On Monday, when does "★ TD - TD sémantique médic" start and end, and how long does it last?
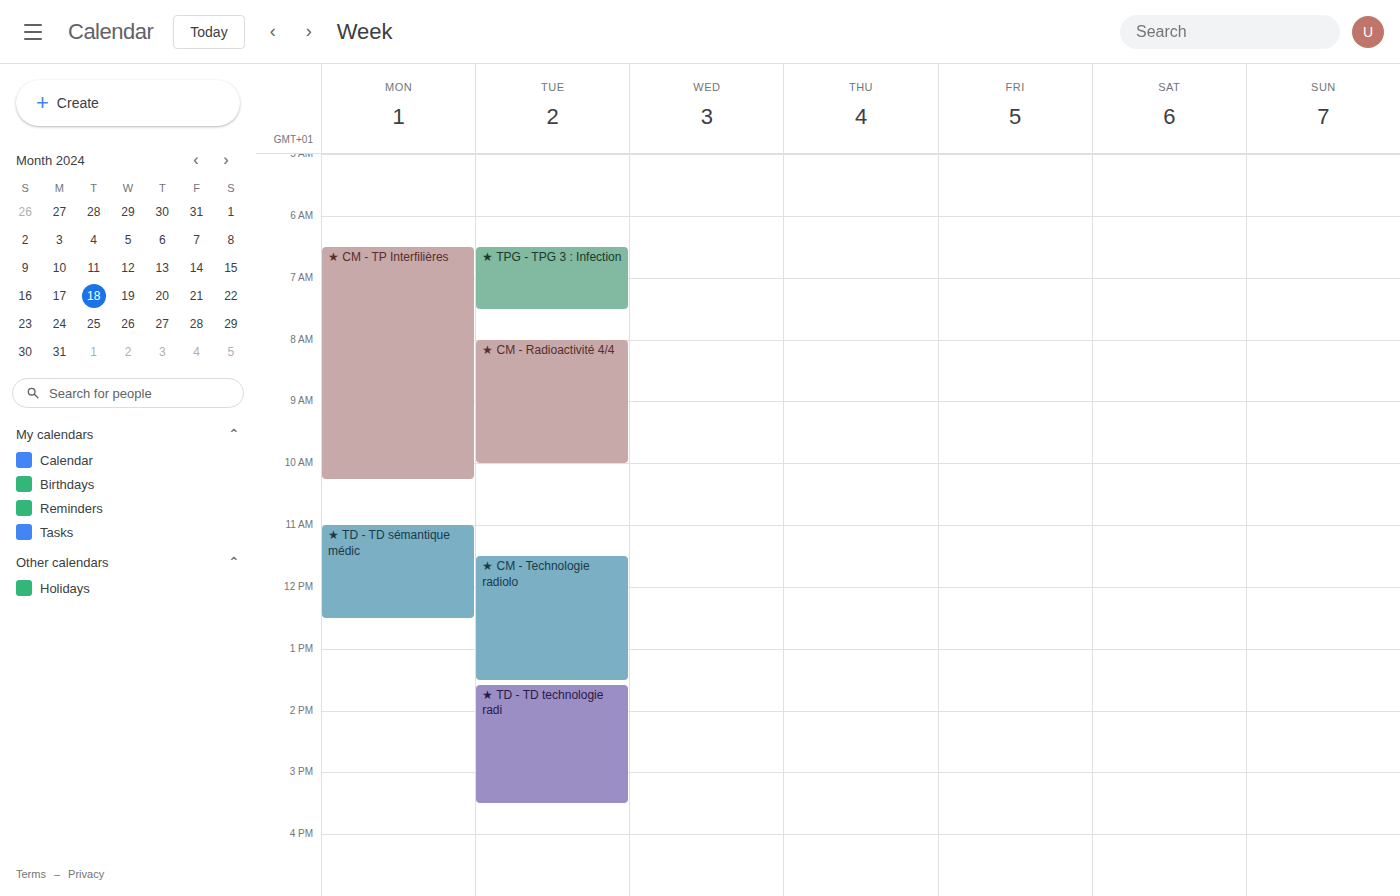
11:00 AM to 12:30 PM, 1 hour 30 minutes